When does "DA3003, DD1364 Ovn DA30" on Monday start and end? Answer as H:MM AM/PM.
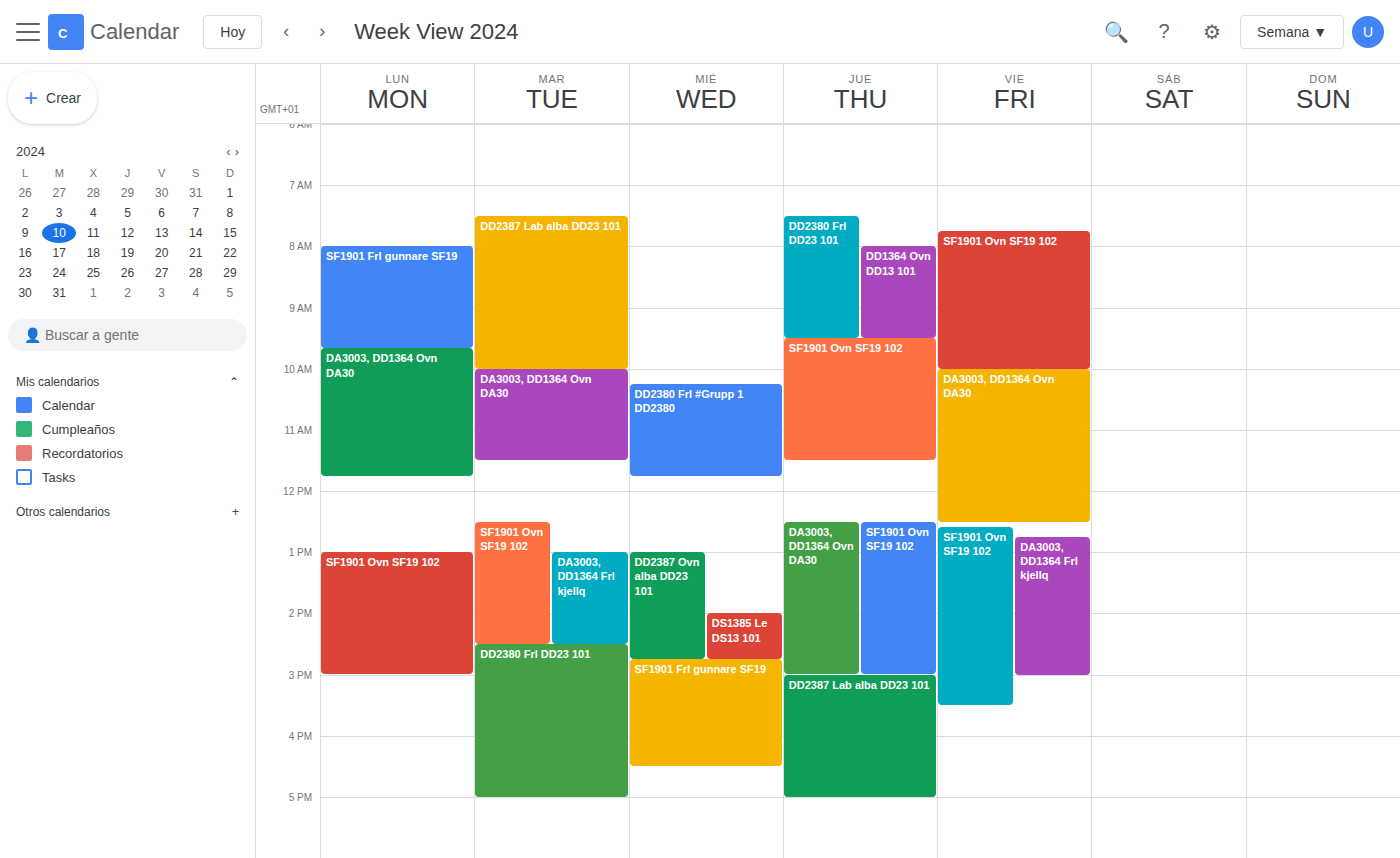
9:40 AM to 11:45 AM